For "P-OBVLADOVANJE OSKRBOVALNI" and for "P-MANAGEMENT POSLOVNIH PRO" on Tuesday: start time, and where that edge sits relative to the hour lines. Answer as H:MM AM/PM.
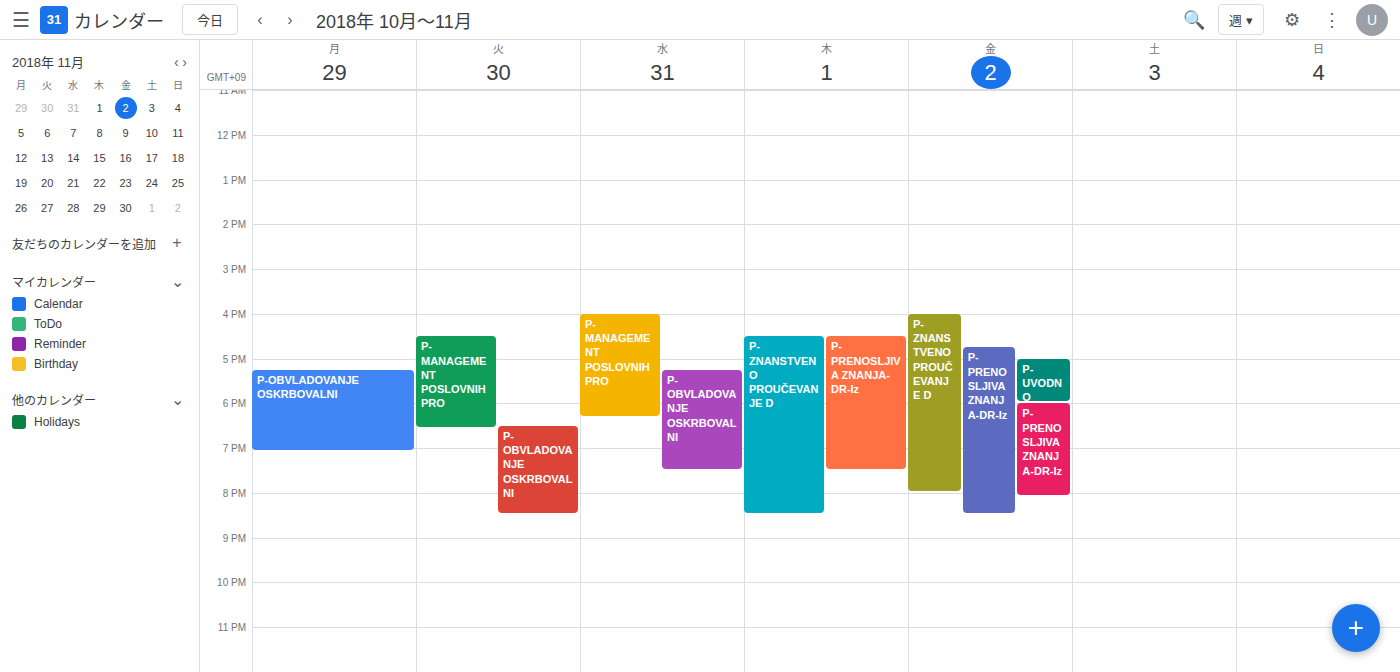
"P-OBVLADOVANJE OSKRBOVALNI": 6:30 PM, halfway between the 6 PM and 7 PM lines. "P-MANAGEMENT POSLOVNIH PRO": 4:30 PM, halfway between the 4 PM and 5 PM lines.